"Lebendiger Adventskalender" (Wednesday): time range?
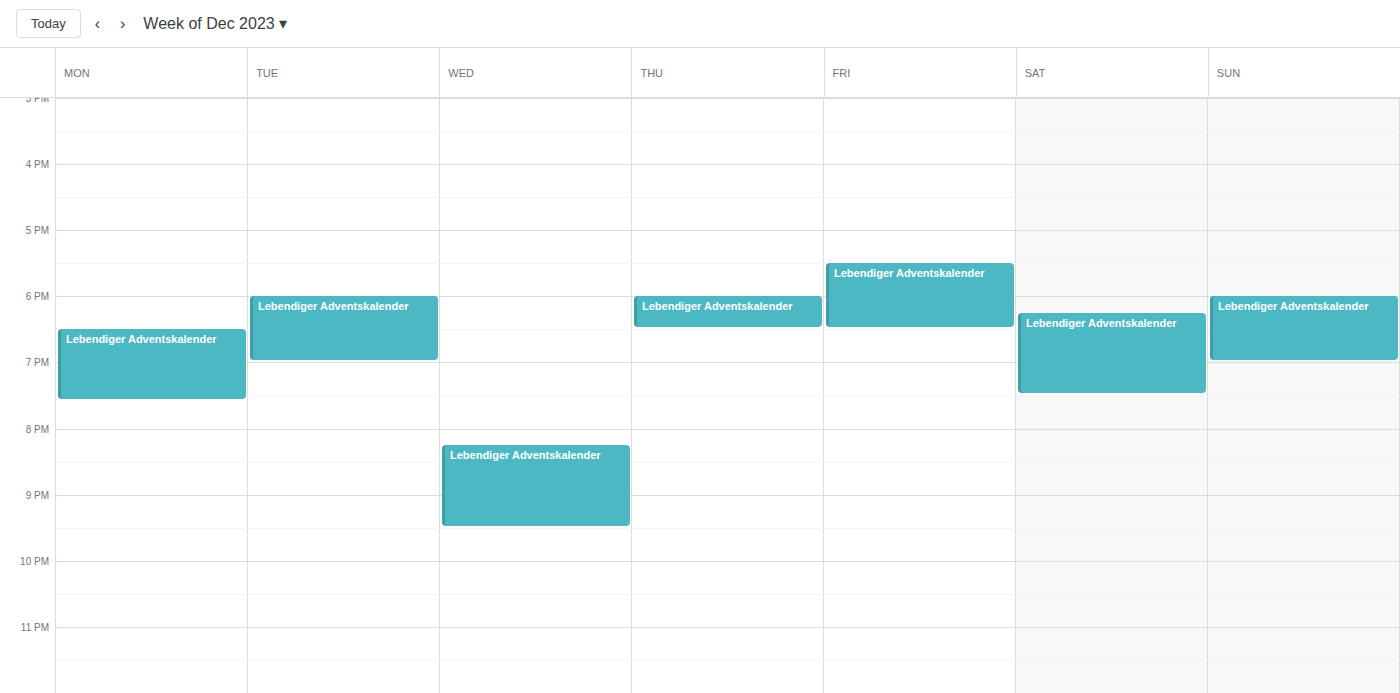
8:15 PM to 9:30 PM